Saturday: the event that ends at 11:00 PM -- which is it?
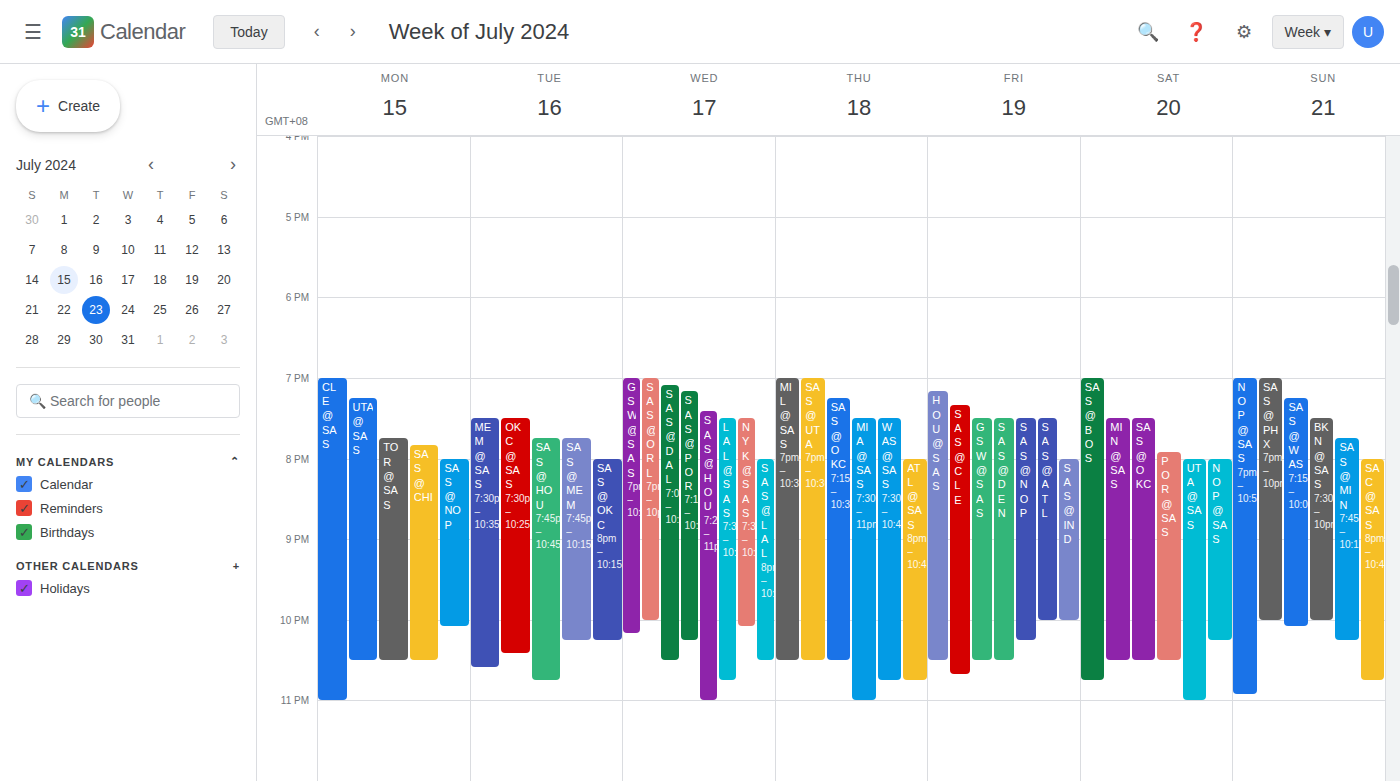
"UTA @ SAS"